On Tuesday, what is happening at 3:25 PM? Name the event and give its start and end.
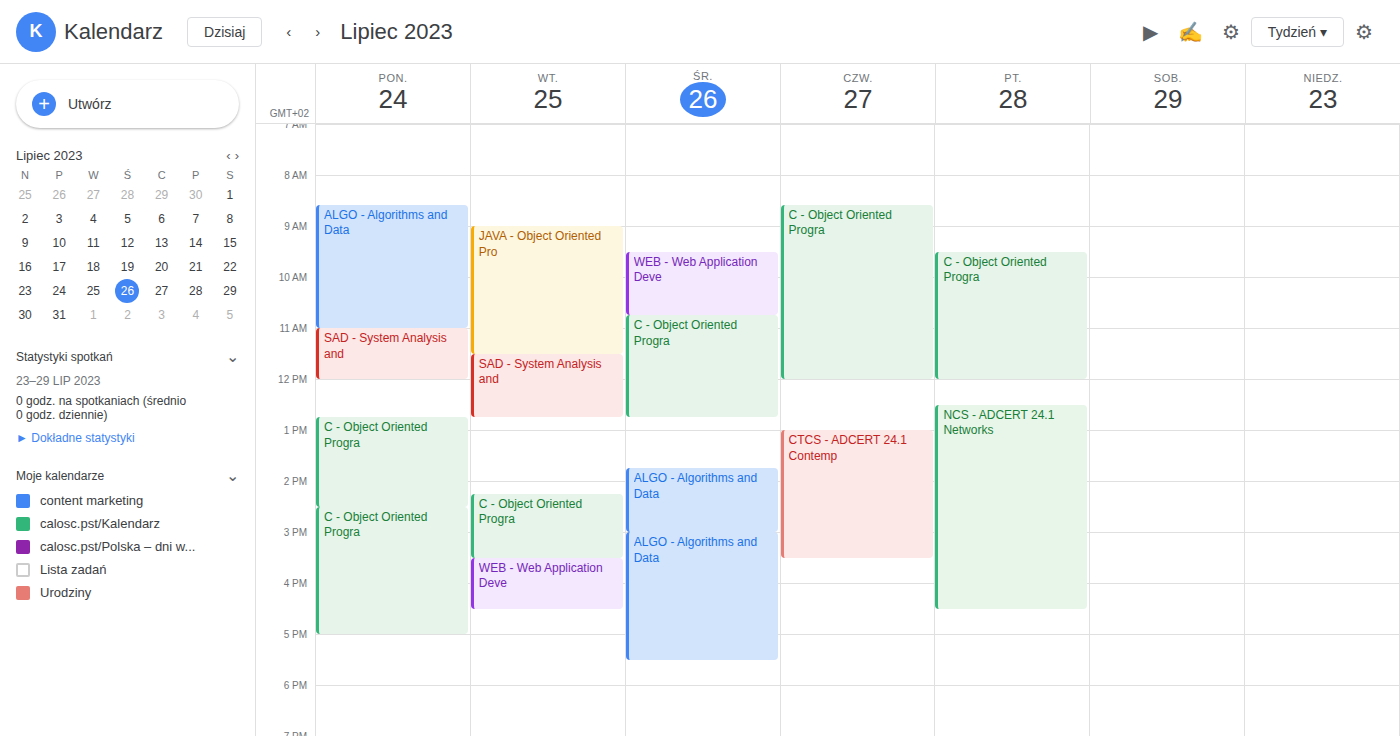
"C - Object Oriented Progra", 2:15 PM to 3:30 PM